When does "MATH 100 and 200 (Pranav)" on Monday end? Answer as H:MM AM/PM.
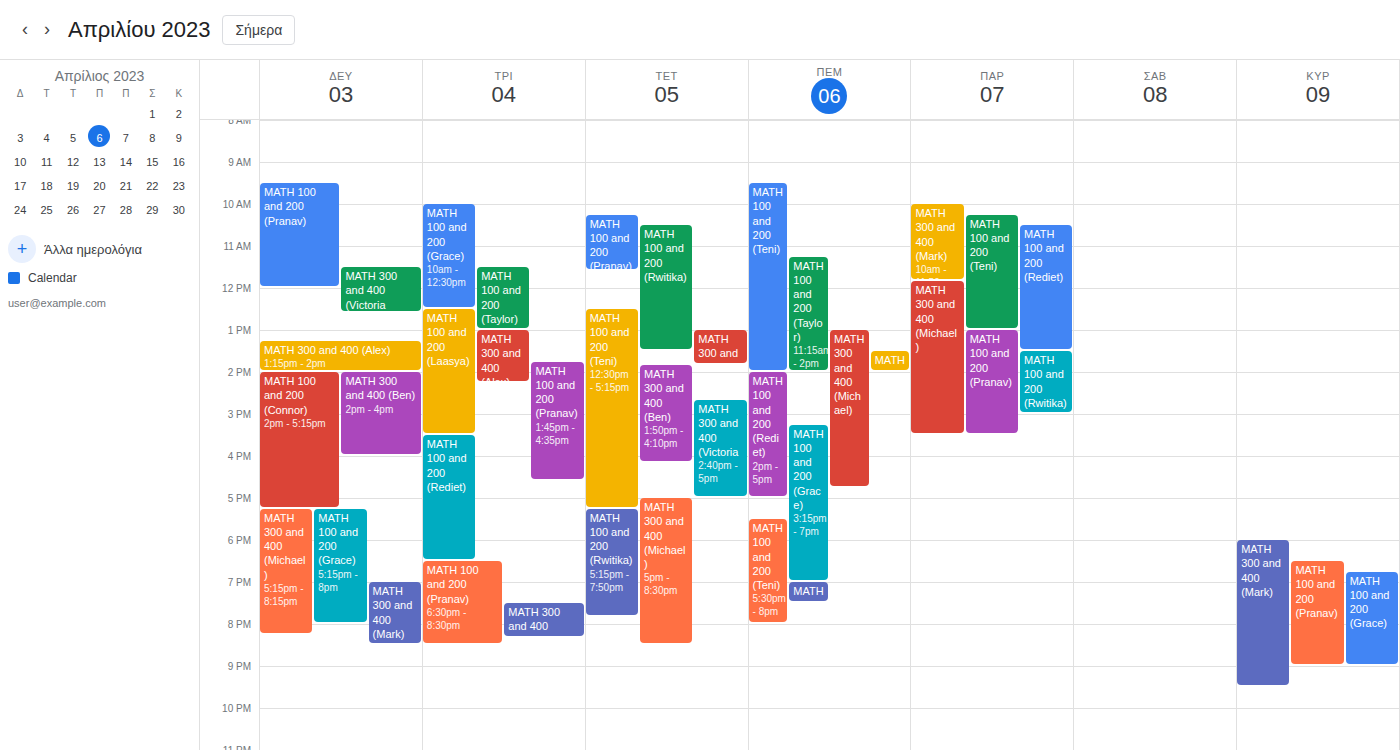
12:00 PM